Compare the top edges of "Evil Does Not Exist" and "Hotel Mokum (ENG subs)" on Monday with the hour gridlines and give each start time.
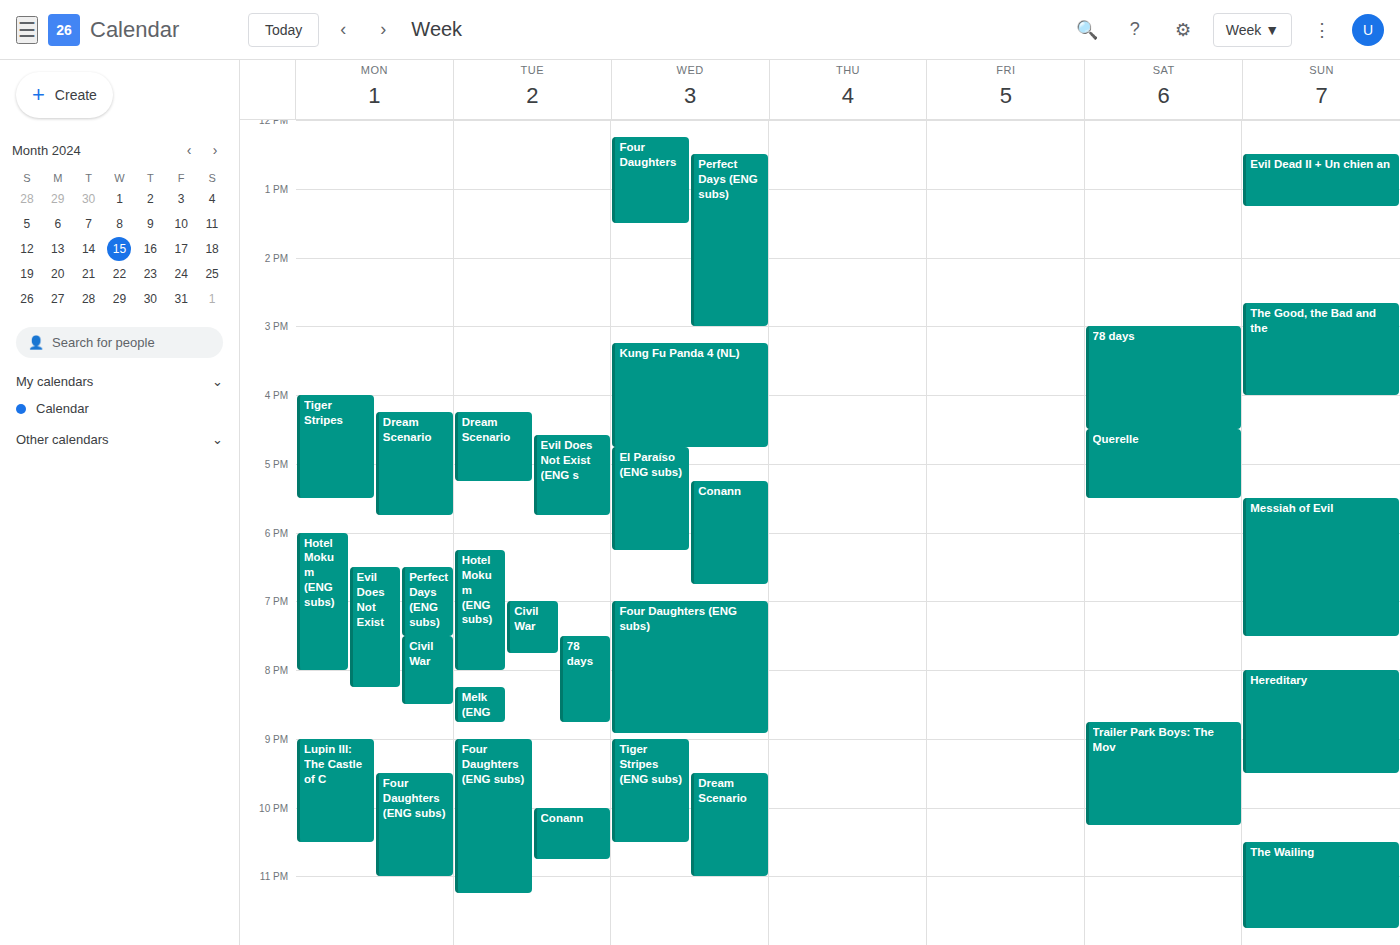
"Evil Does Not Exist": 6:30 PM, halfway between the 6 PM and 7 PM lines. "Hotel Mokum (ENG subs)": 6:00 PM, exactly on the 6 PM line.